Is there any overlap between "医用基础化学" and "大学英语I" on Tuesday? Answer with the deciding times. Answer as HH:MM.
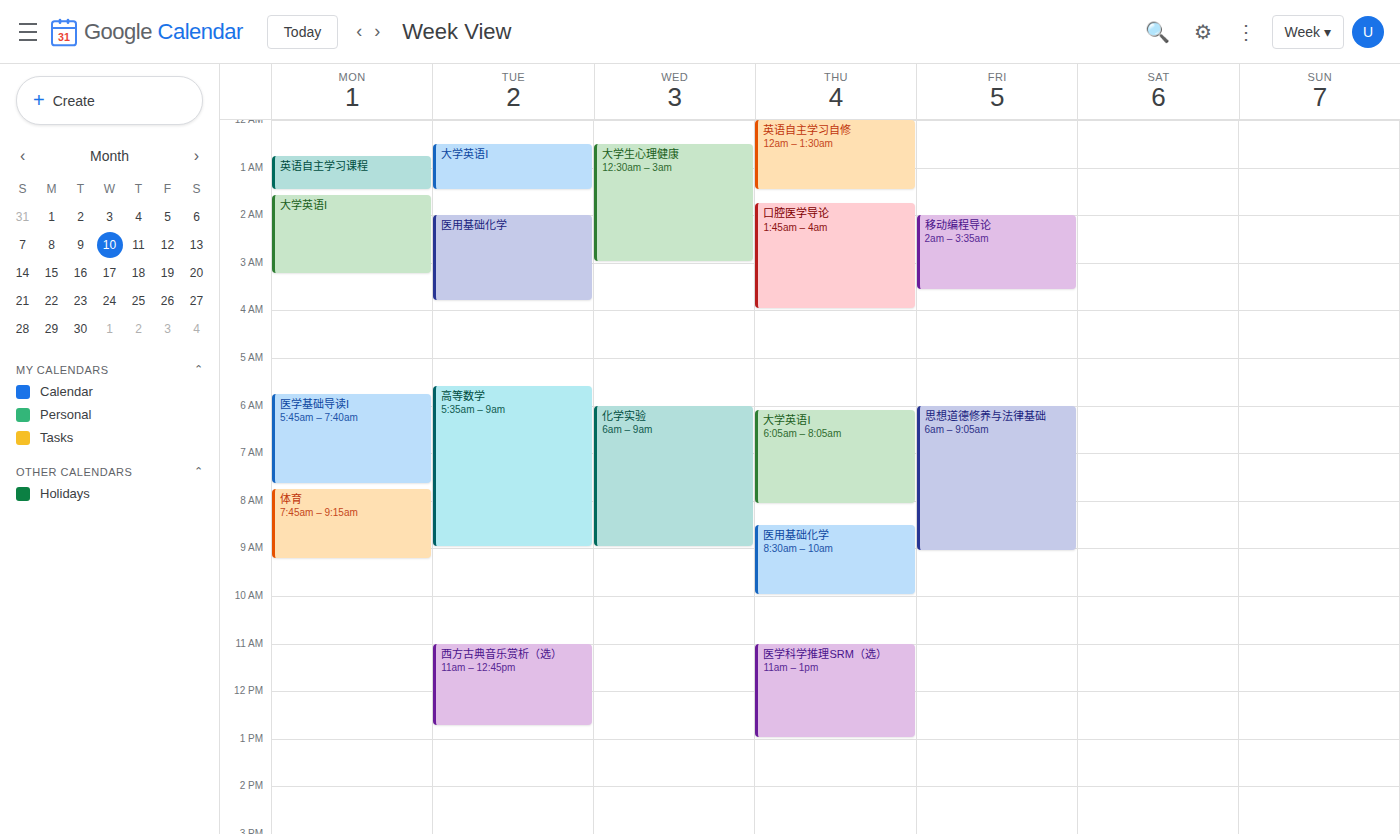
"大学英语I" ends at 01:30 and "医用基础化学" starts at 02:00 -- no overlap.